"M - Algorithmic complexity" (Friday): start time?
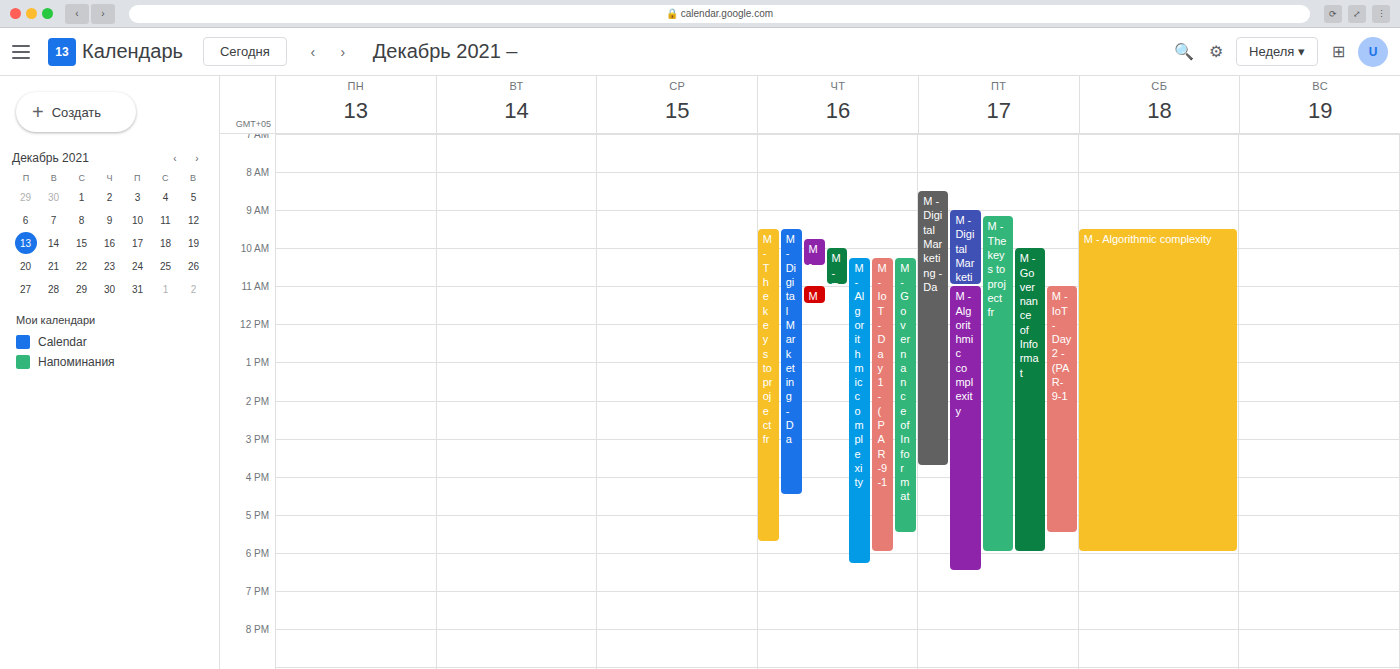
11:00 AM